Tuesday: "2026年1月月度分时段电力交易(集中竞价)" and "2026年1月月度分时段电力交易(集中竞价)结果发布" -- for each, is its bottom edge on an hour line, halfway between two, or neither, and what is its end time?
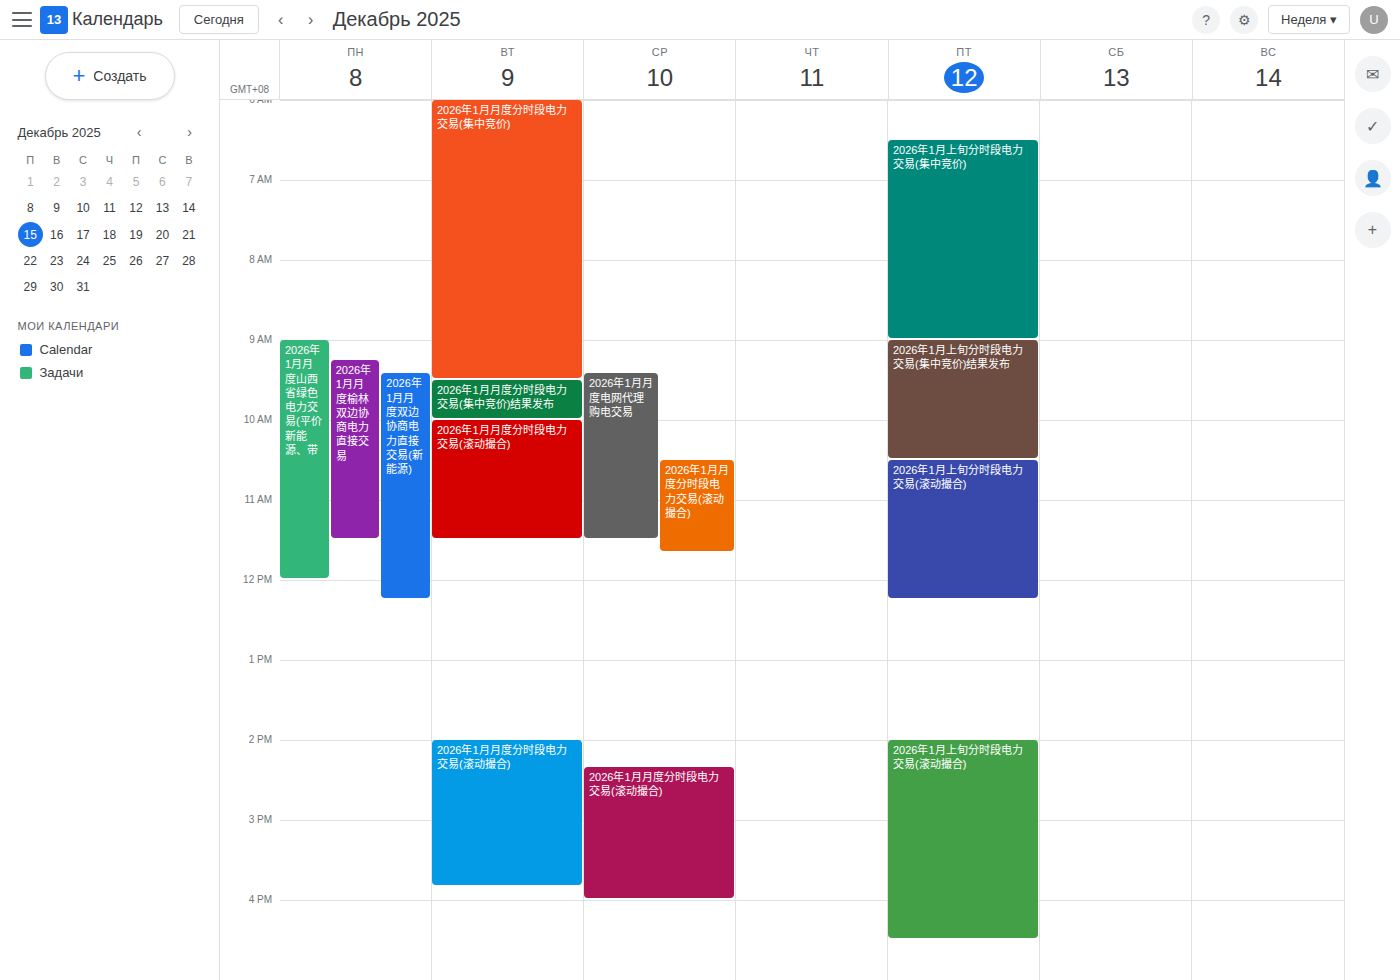
"2026年1月月度分时段电力交易(集中竞价)": 9:30 AM, halfway between the 9 AM and 10 AM lines. "2026年1月月度分时段电力交易(集中竞价)结果发布": 10:00 AM, exactly on the 10 AM line.